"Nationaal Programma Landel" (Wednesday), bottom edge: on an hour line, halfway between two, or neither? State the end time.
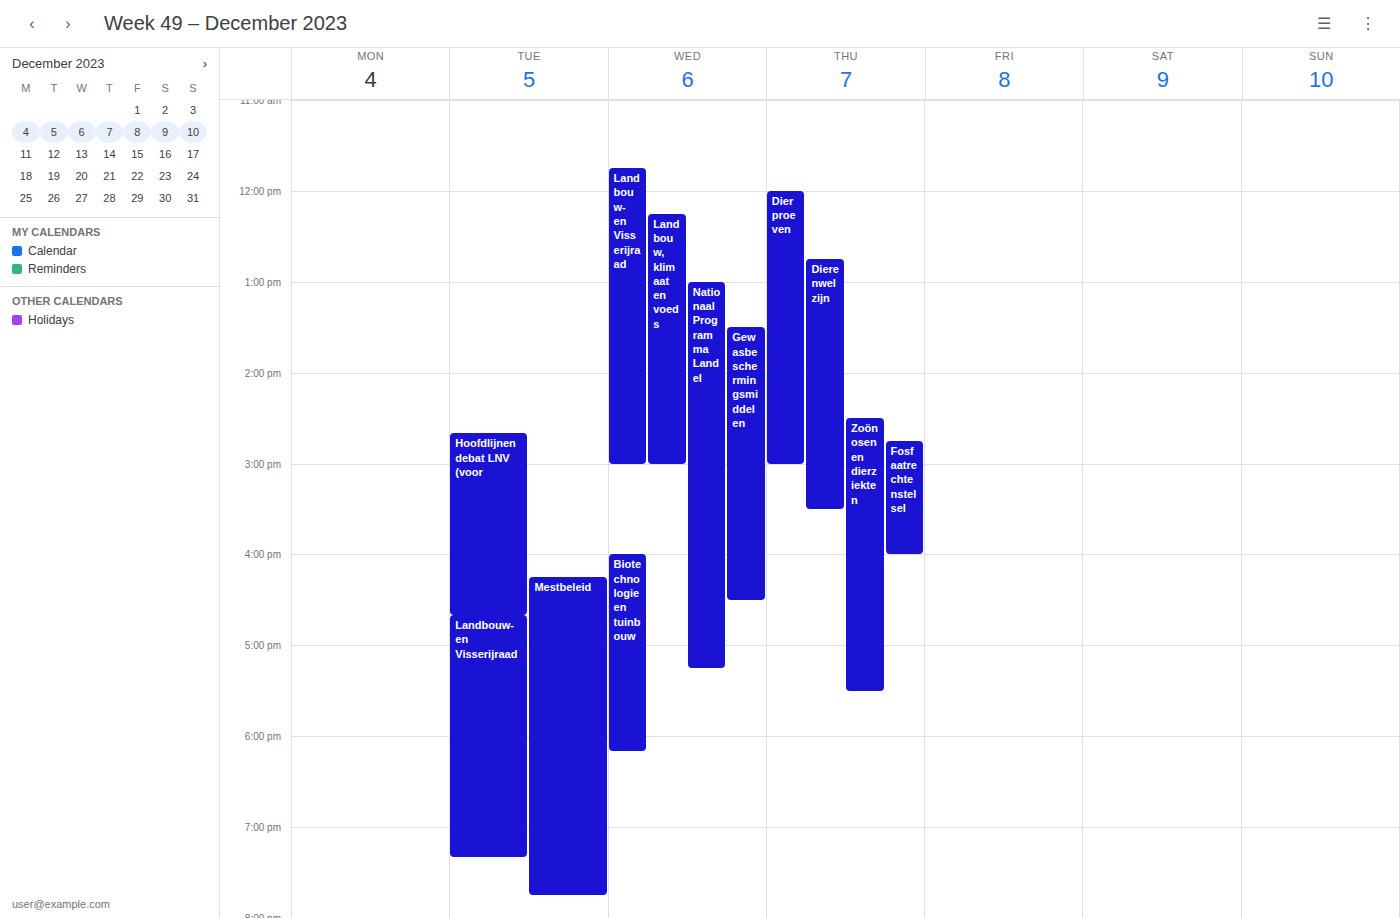
5:15 PM -- neither: a quarter of the way from the 5 PM line to the 6 PM line.